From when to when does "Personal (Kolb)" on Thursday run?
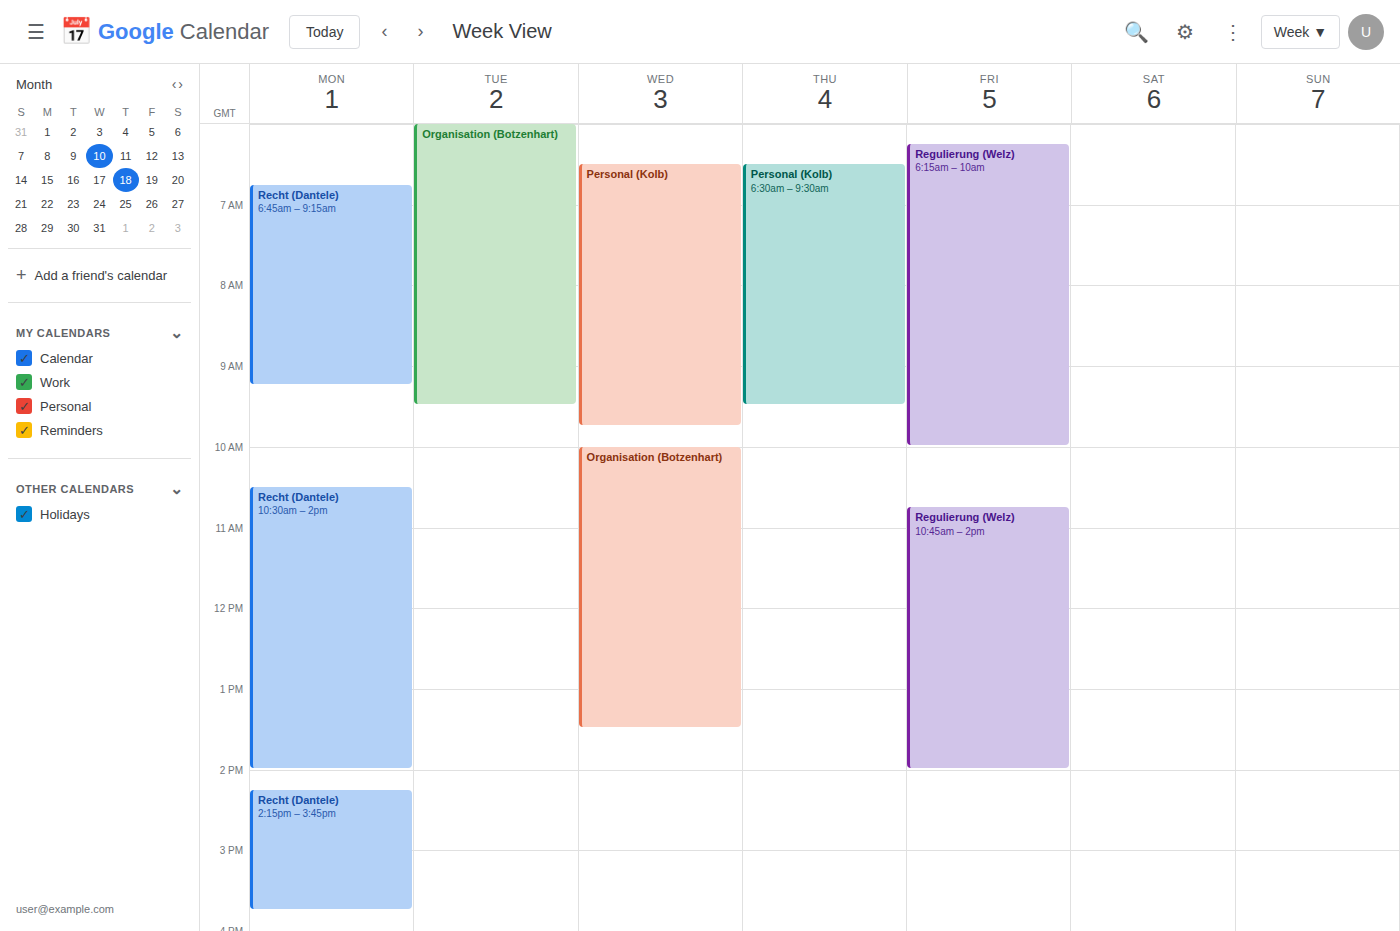
6:30 AM to 9:30 AM